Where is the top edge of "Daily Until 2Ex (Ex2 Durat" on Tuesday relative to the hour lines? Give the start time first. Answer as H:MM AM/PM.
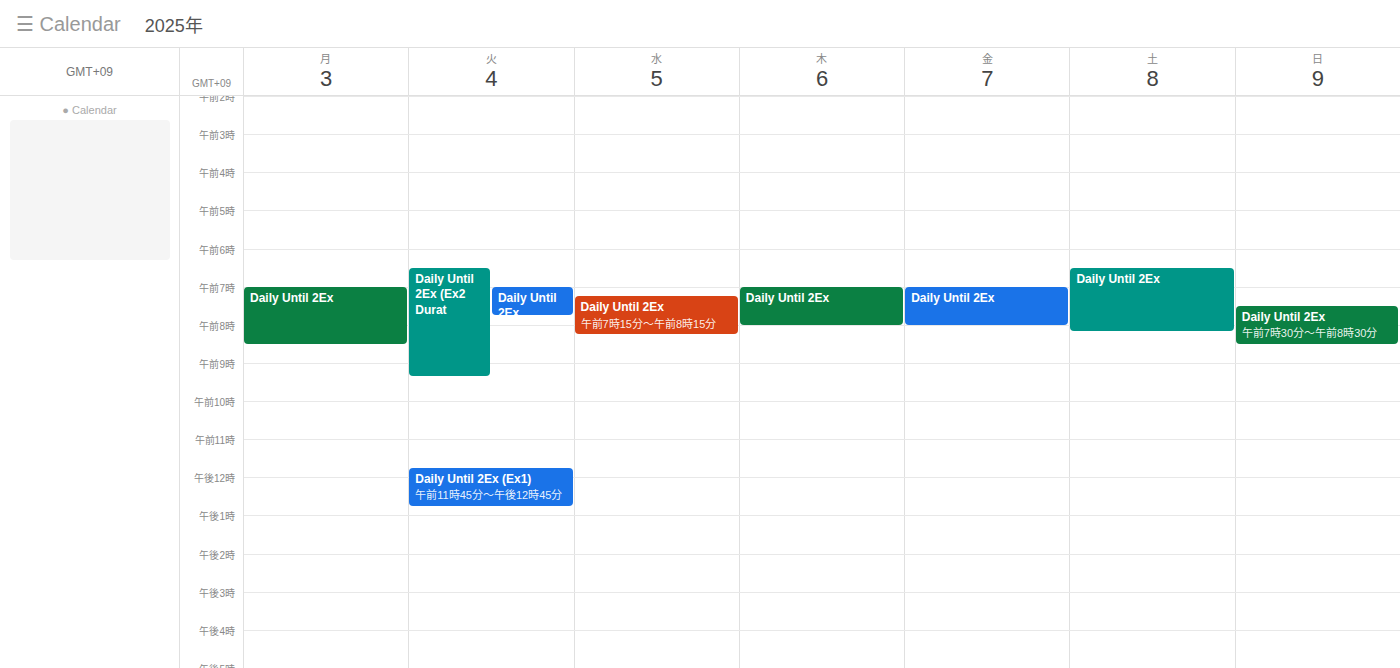
6:30 AM -- halfway between the 6 AM and 7 AM lines.